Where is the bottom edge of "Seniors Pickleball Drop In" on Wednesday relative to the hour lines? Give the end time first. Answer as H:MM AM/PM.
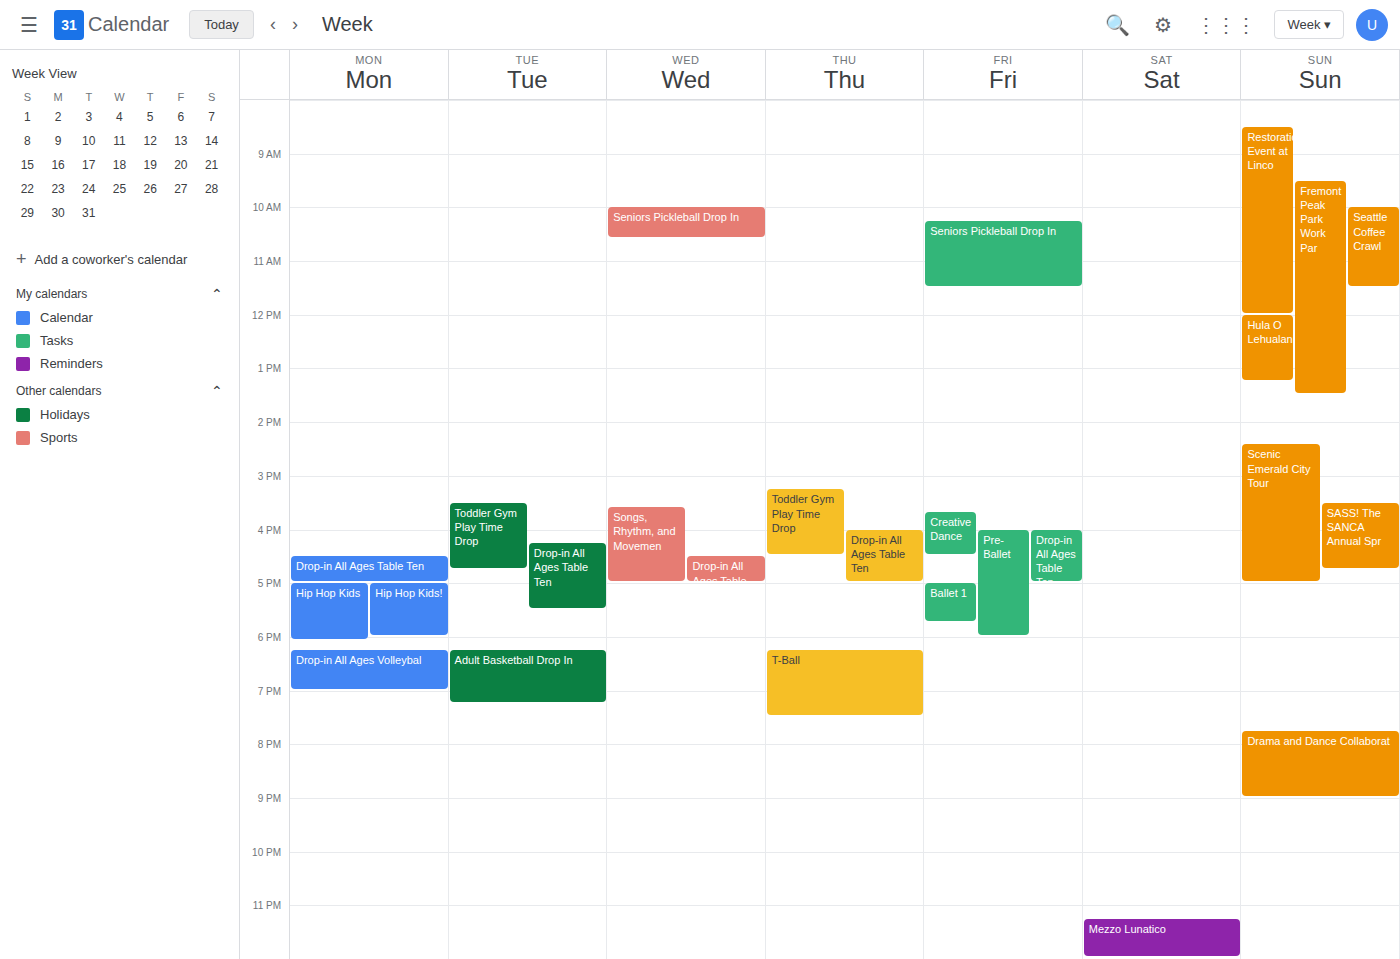
10:35 AM -- neither: 35 minutes below the 10 AM line and 25 minutes above the 11 AM line.